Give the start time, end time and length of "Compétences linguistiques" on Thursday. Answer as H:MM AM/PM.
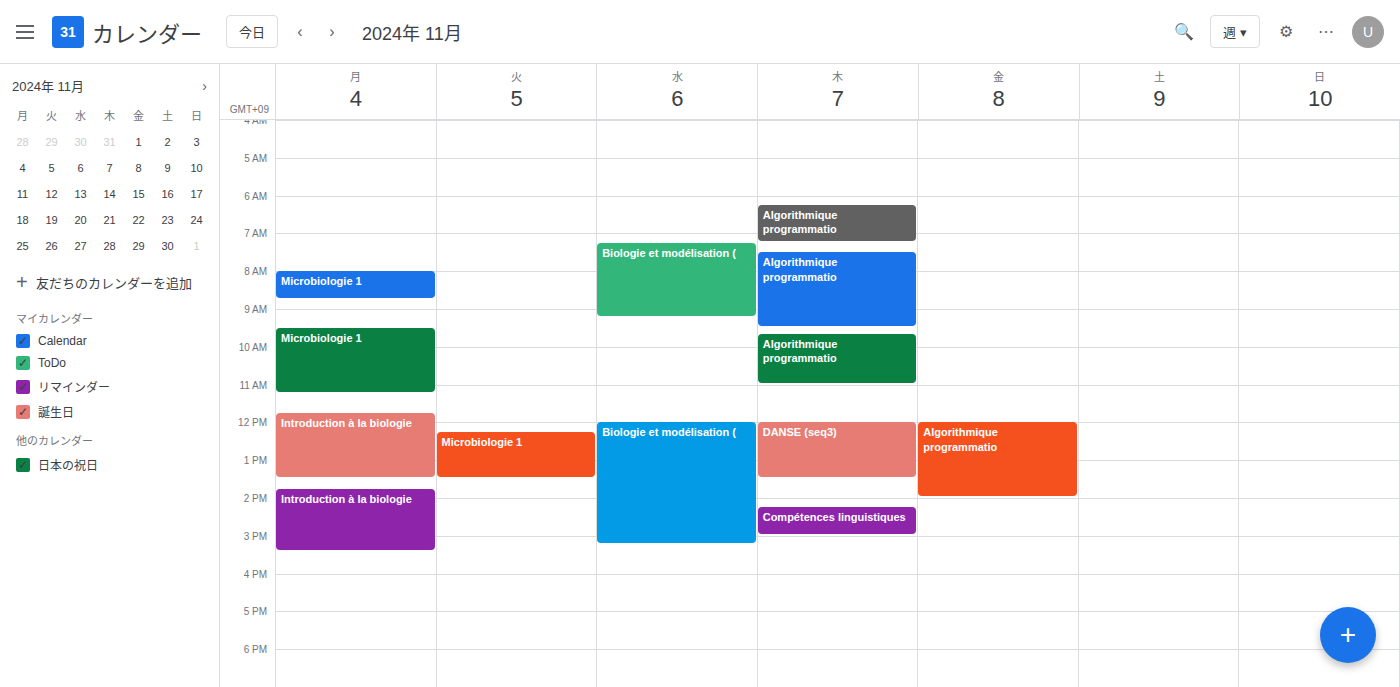
2:15 PM to 3:00 PM, 45 minutes